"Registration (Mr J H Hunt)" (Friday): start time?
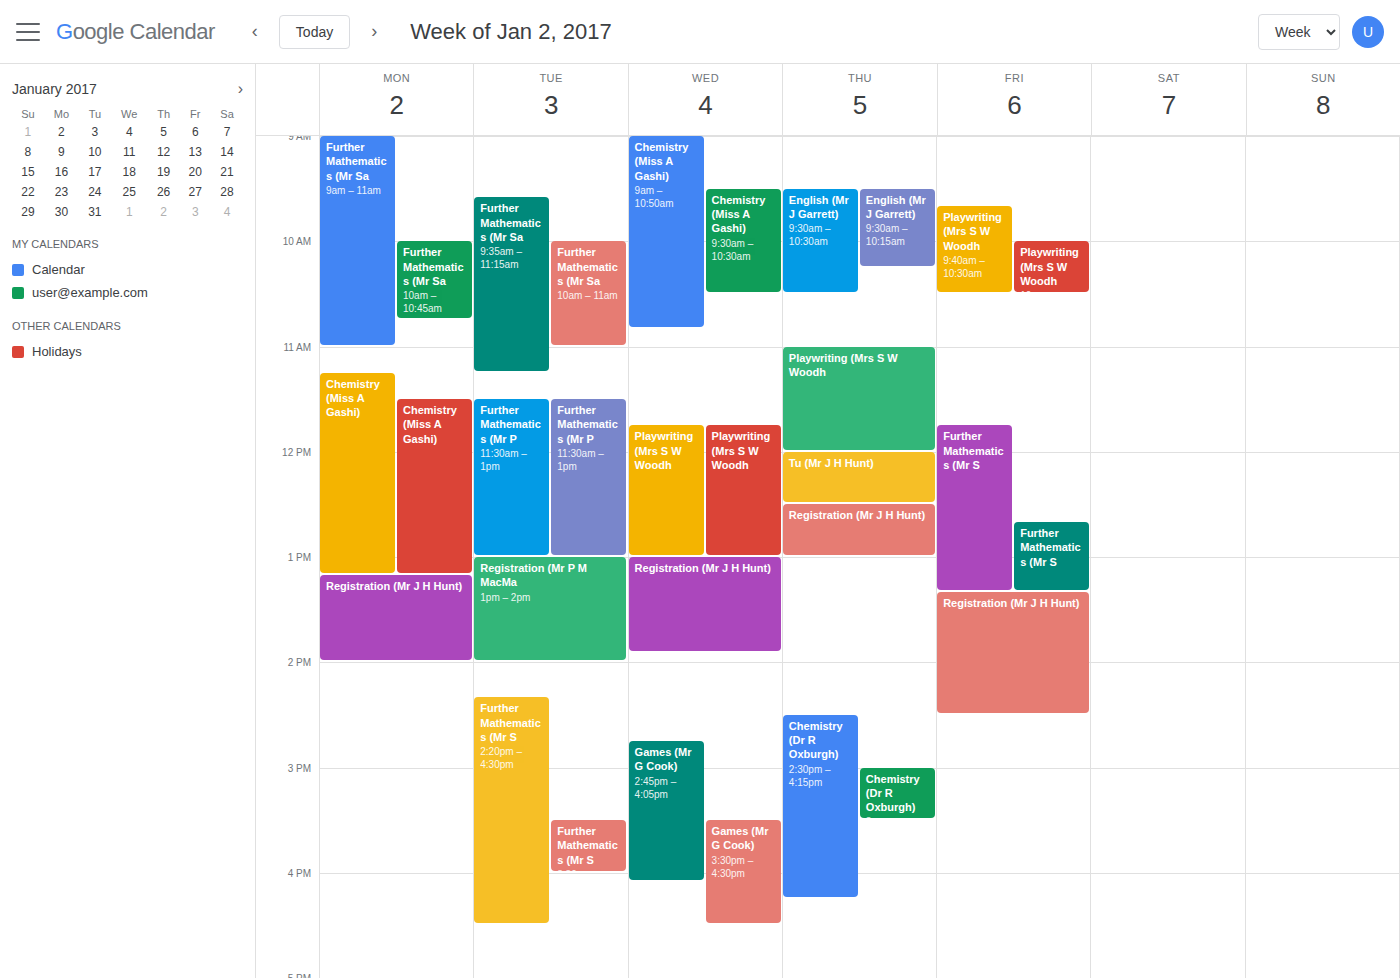
13:20